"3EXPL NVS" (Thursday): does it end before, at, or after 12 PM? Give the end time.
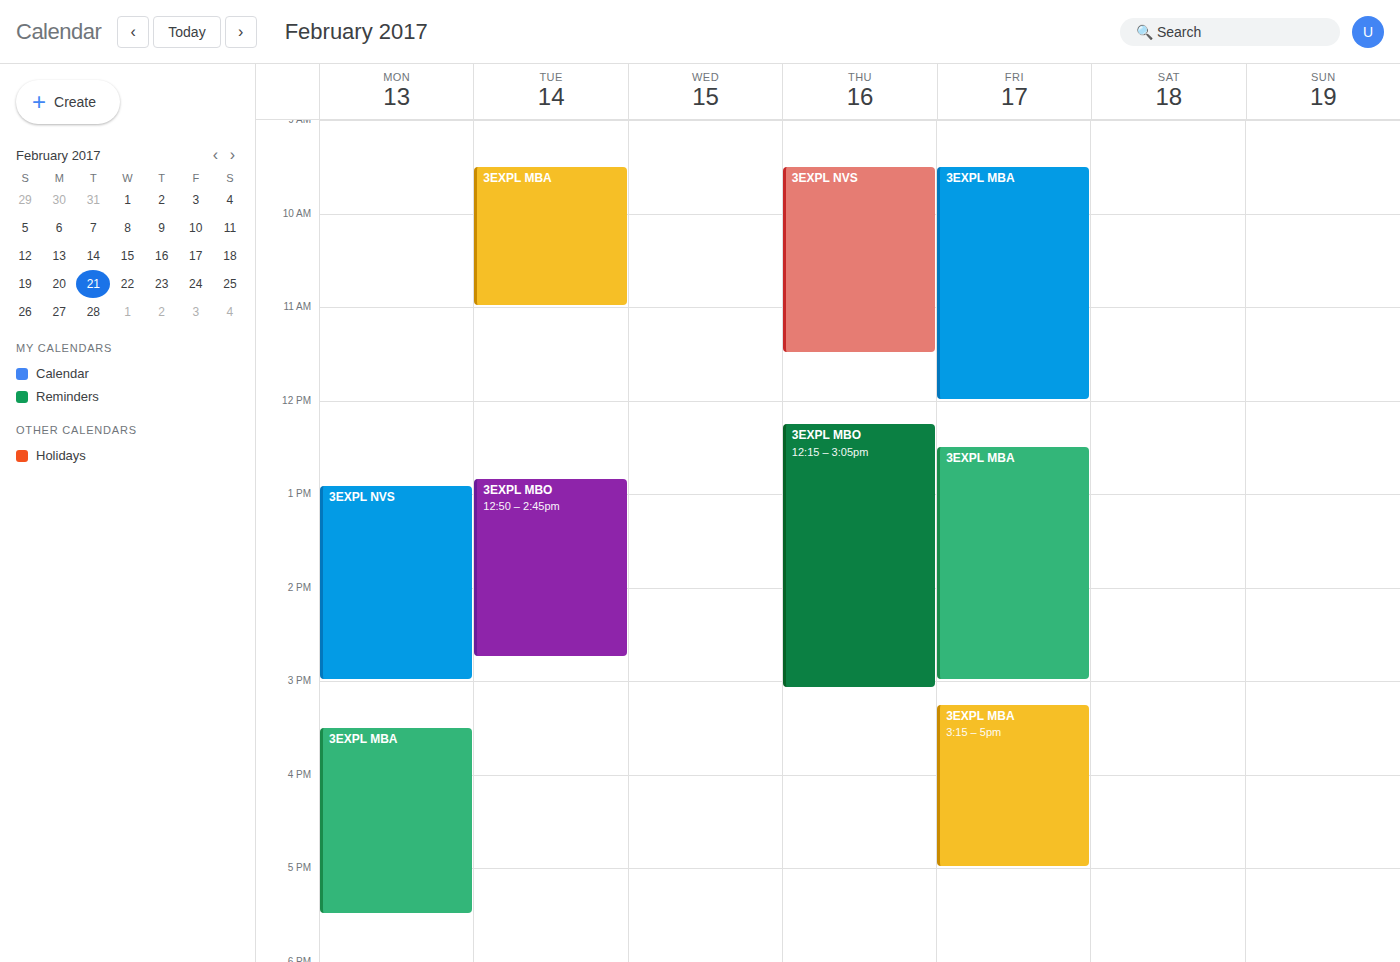
11:30 AM -- before 12 PM, 30 minutes above the 12 PM line.